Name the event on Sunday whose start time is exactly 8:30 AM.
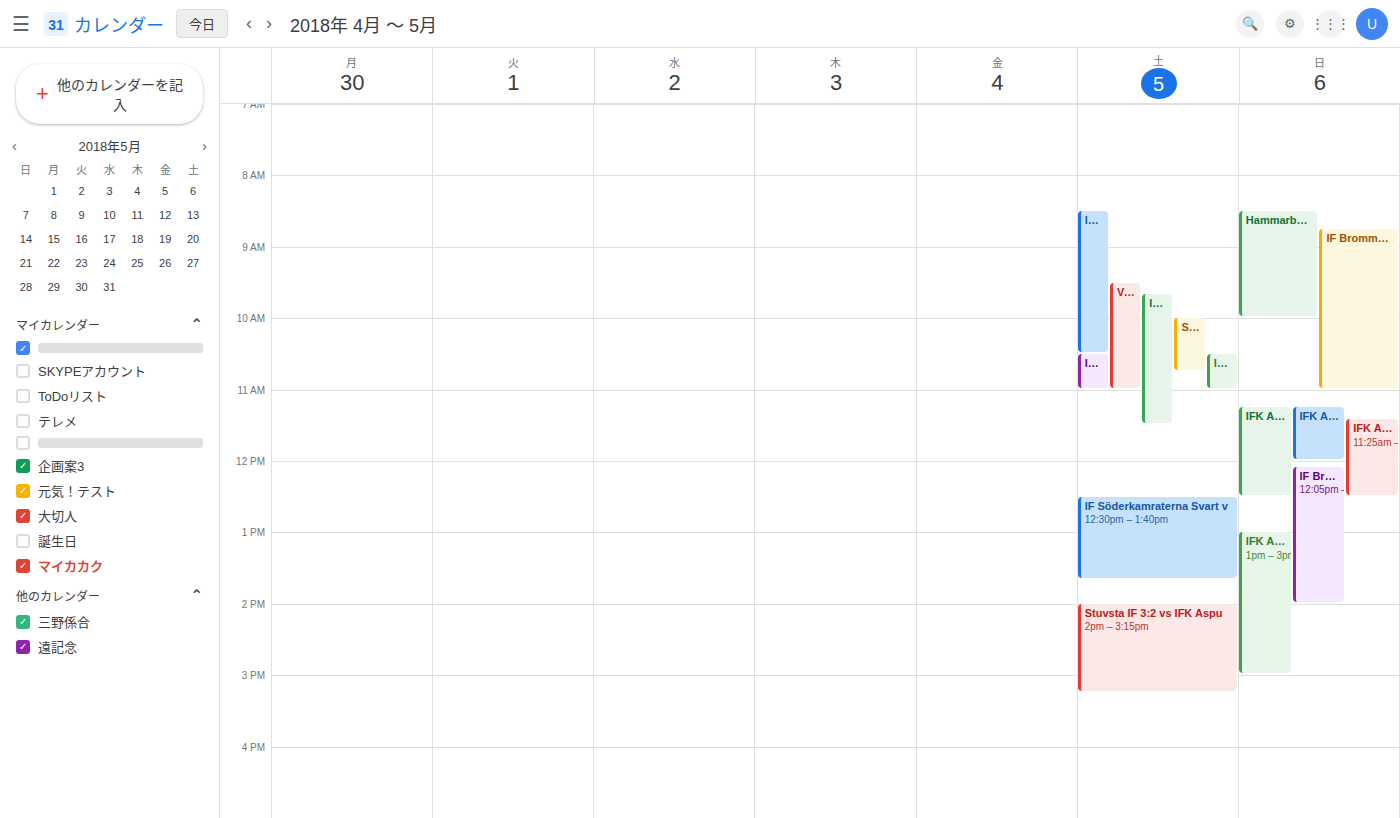
"Hammarby IF FF 13 grön vs"